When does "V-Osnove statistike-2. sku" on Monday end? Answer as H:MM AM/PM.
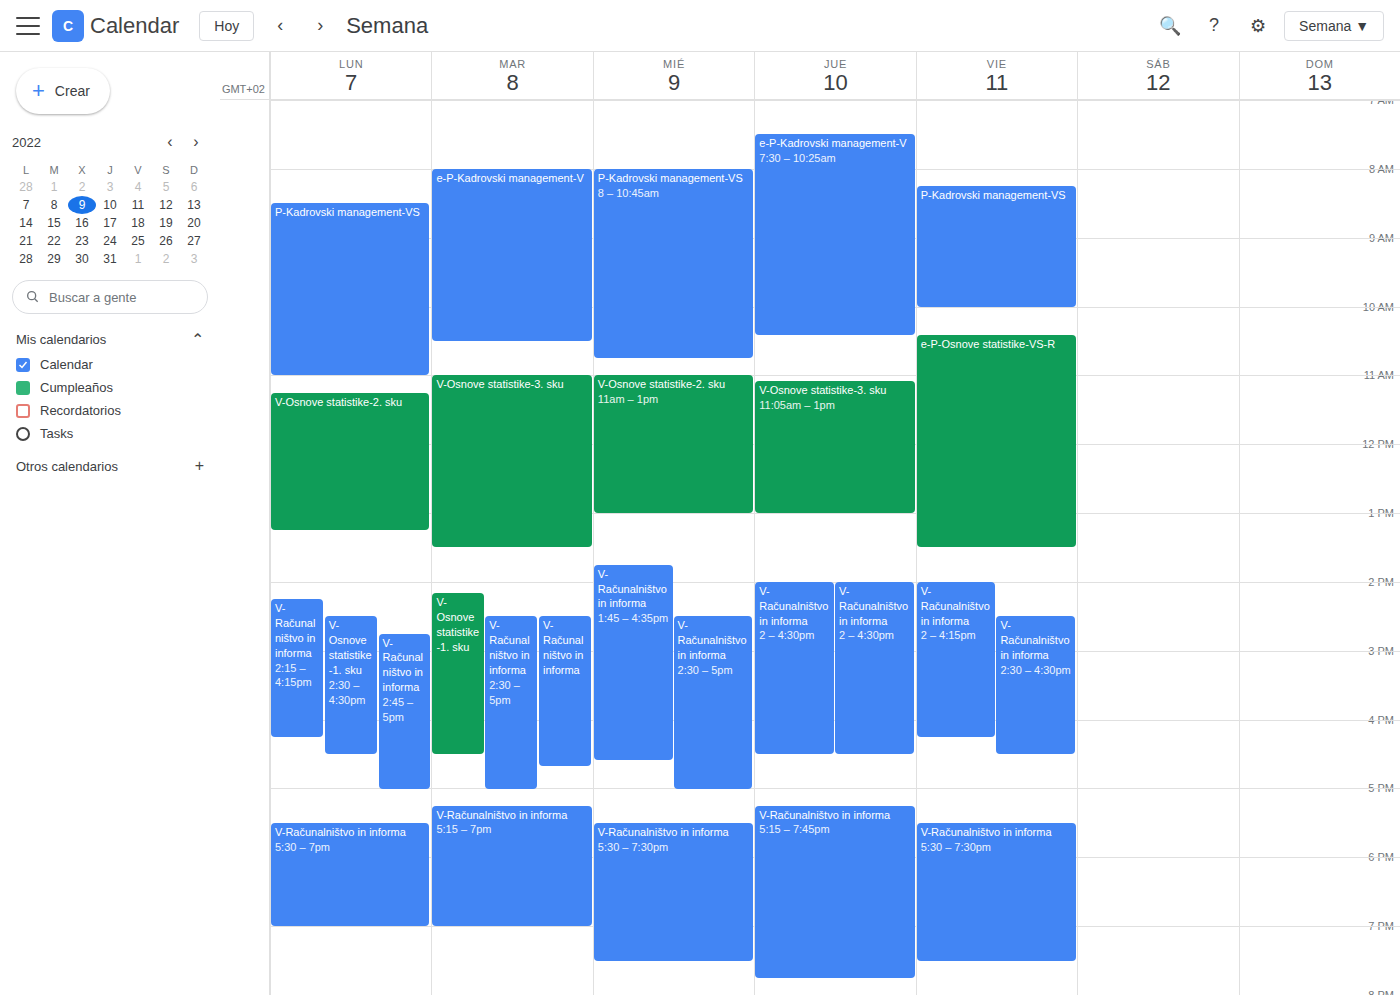
1:15 PM